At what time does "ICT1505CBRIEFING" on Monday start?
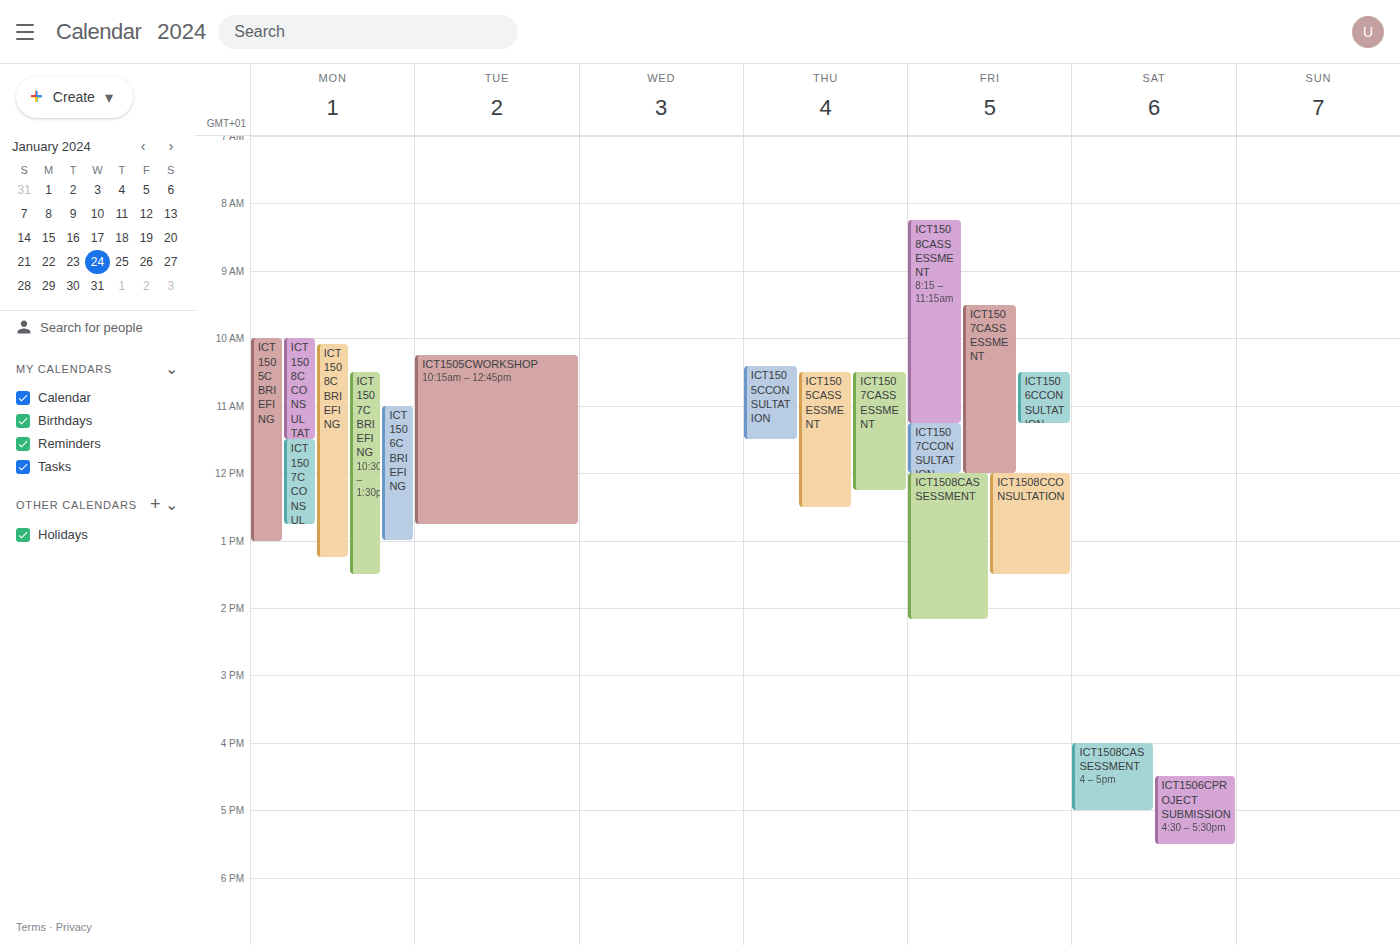
10:00 AM